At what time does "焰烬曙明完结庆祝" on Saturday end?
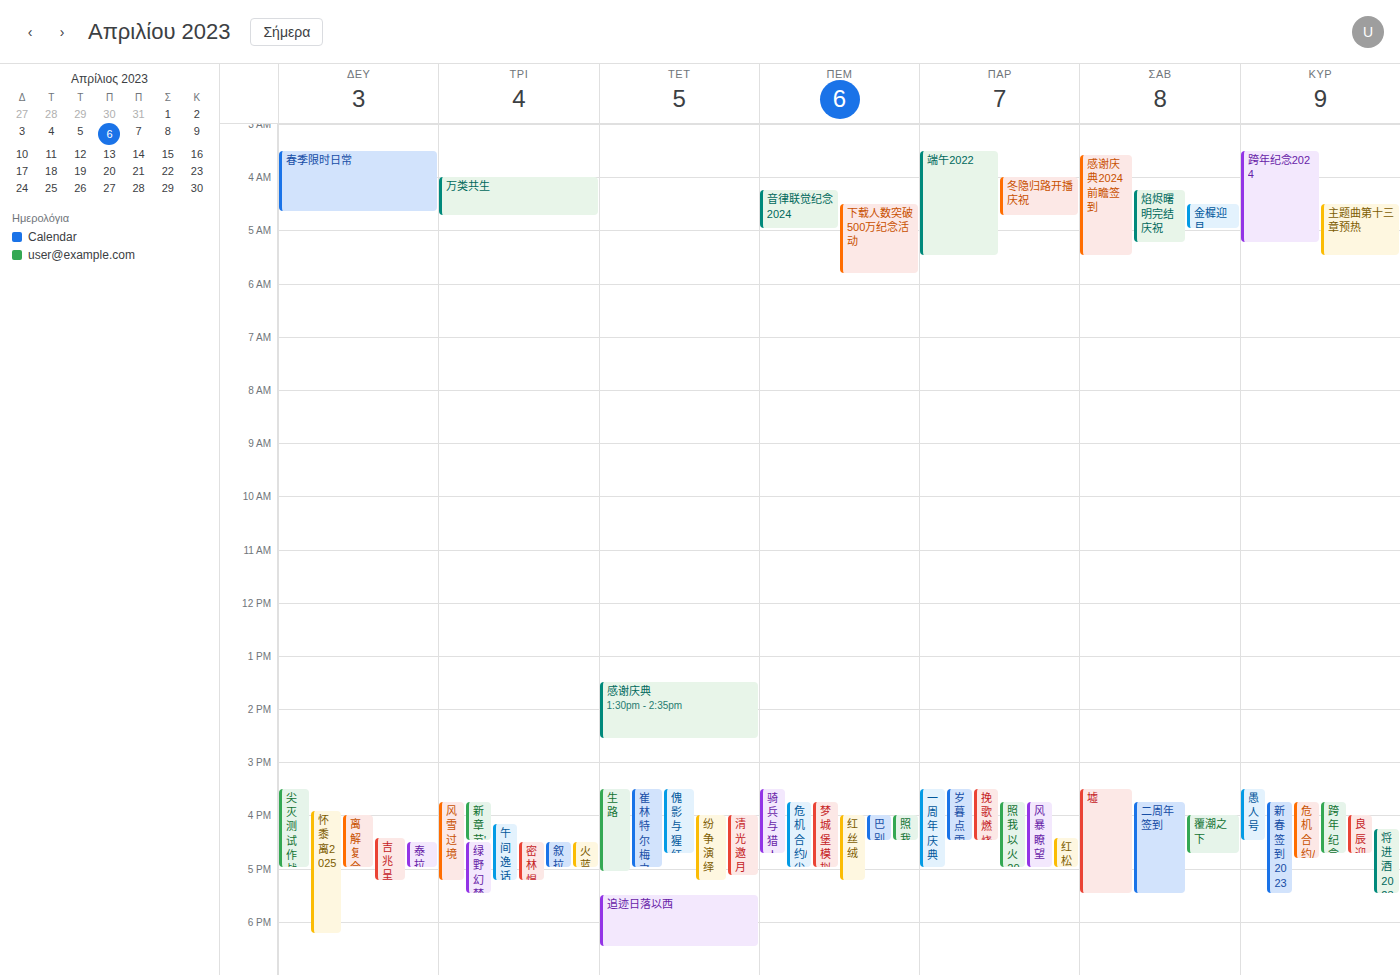
5:15 AM